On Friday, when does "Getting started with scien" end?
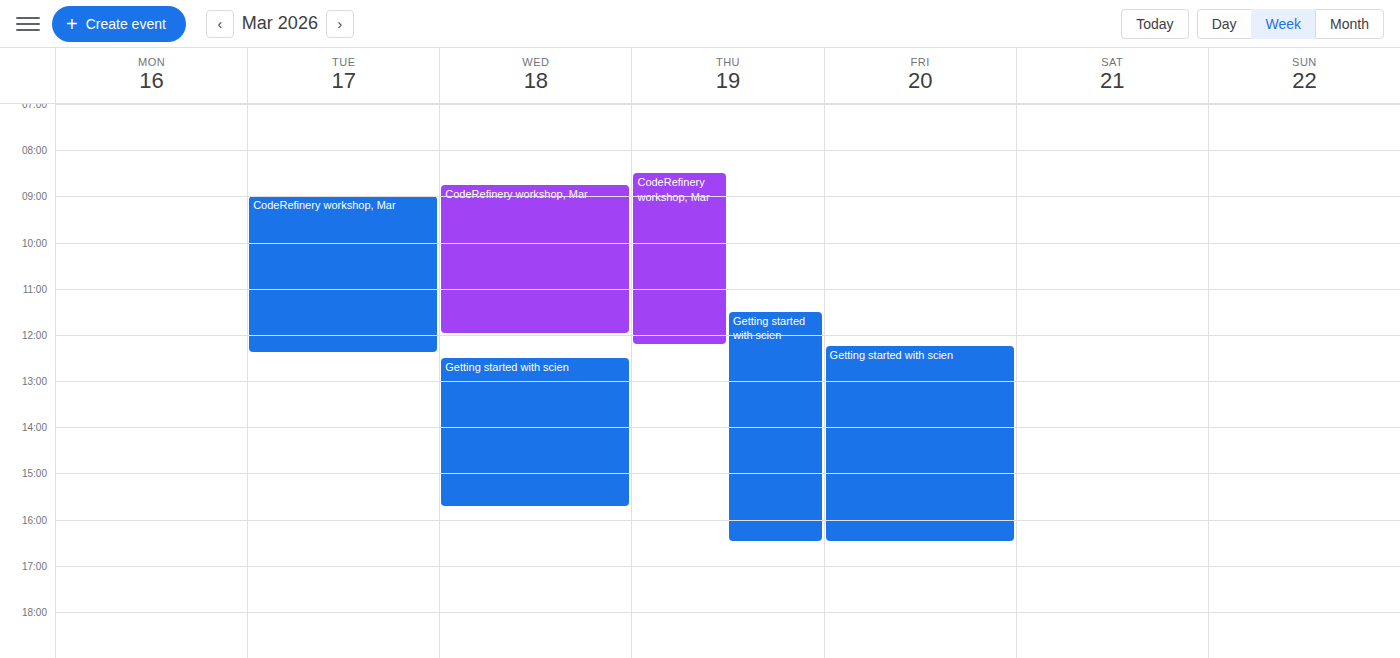
4:30 PM